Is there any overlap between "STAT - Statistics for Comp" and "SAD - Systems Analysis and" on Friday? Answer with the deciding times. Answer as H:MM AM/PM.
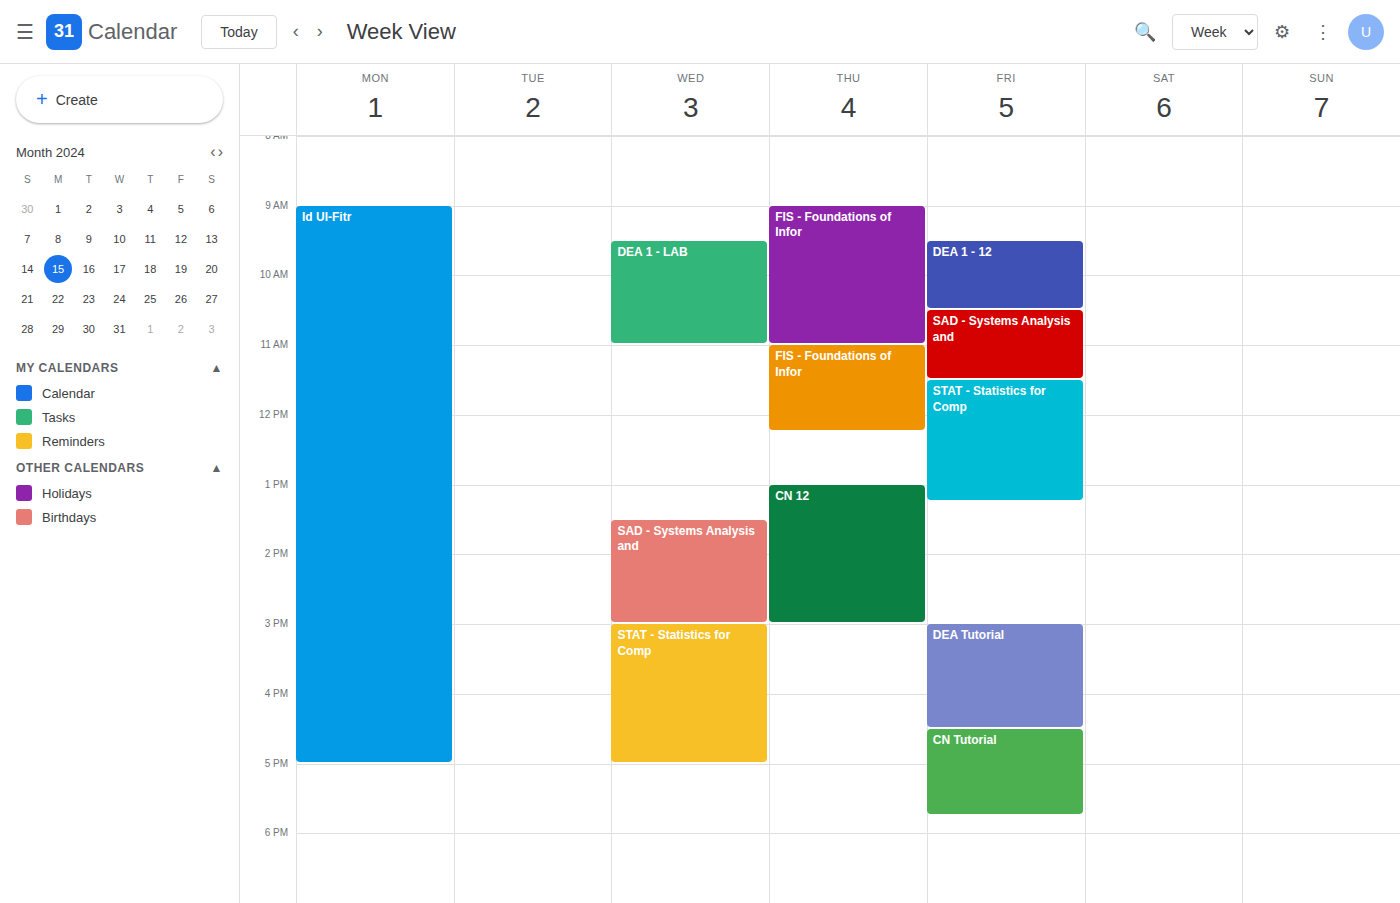
"SAD - Systems Analysis and" ends at 11:30 AM, exactly when "STAT - Statistics for Comp" starts -- they touch but do not overlap.